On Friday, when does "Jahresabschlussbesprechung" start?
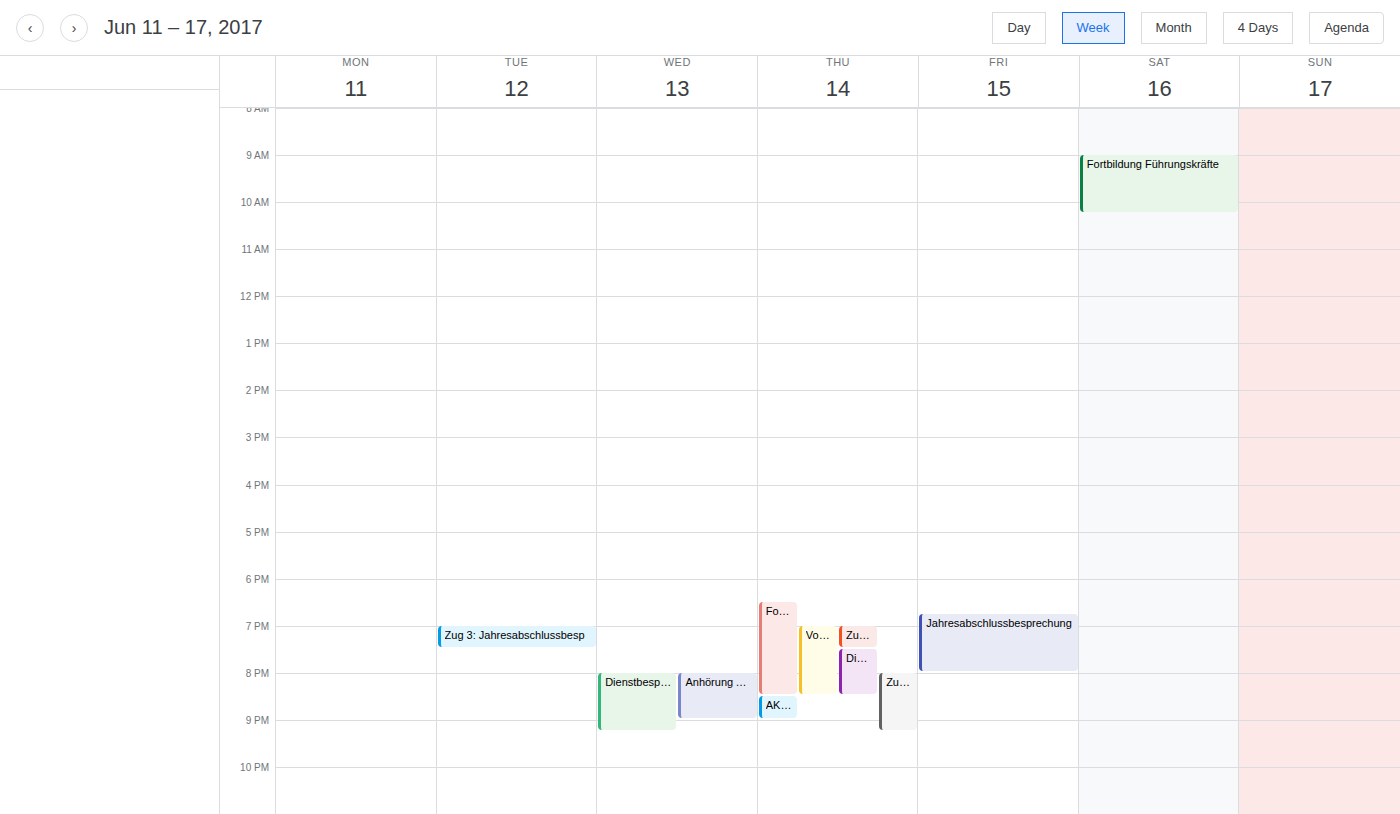
6:45 PM